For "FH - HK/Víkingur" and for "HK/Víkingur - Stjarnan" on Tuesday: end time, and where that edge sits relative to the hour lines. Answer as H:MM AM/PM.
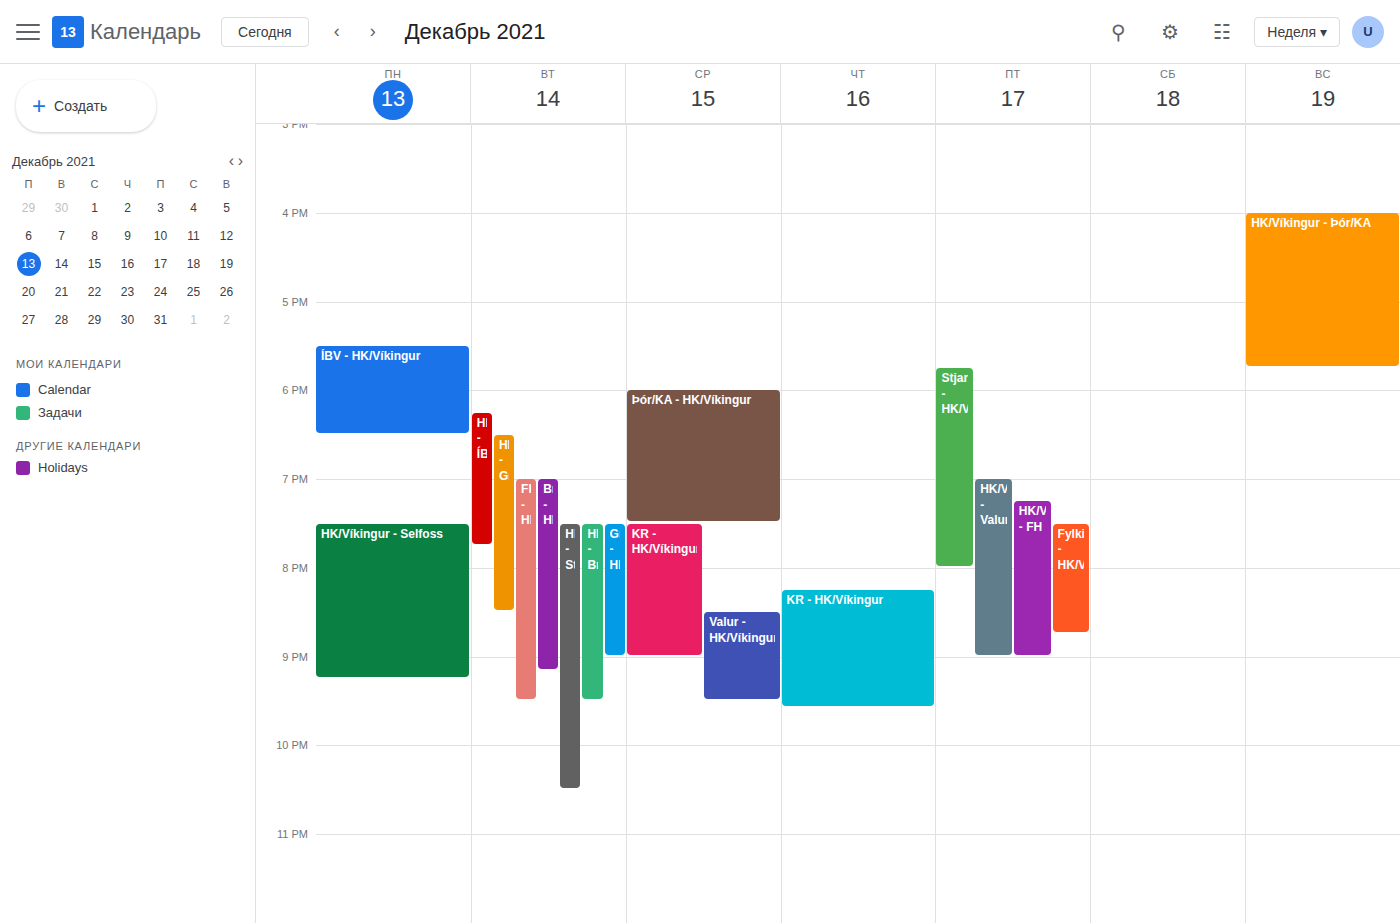
"FH - HK/Víkingur": 9:30 PM, halfway between the 9 PM and 10 PM lines. "HK/Víkingur - Stjarnan": 10:30 PM, halfway between the 10 PM and 11 PM lines.